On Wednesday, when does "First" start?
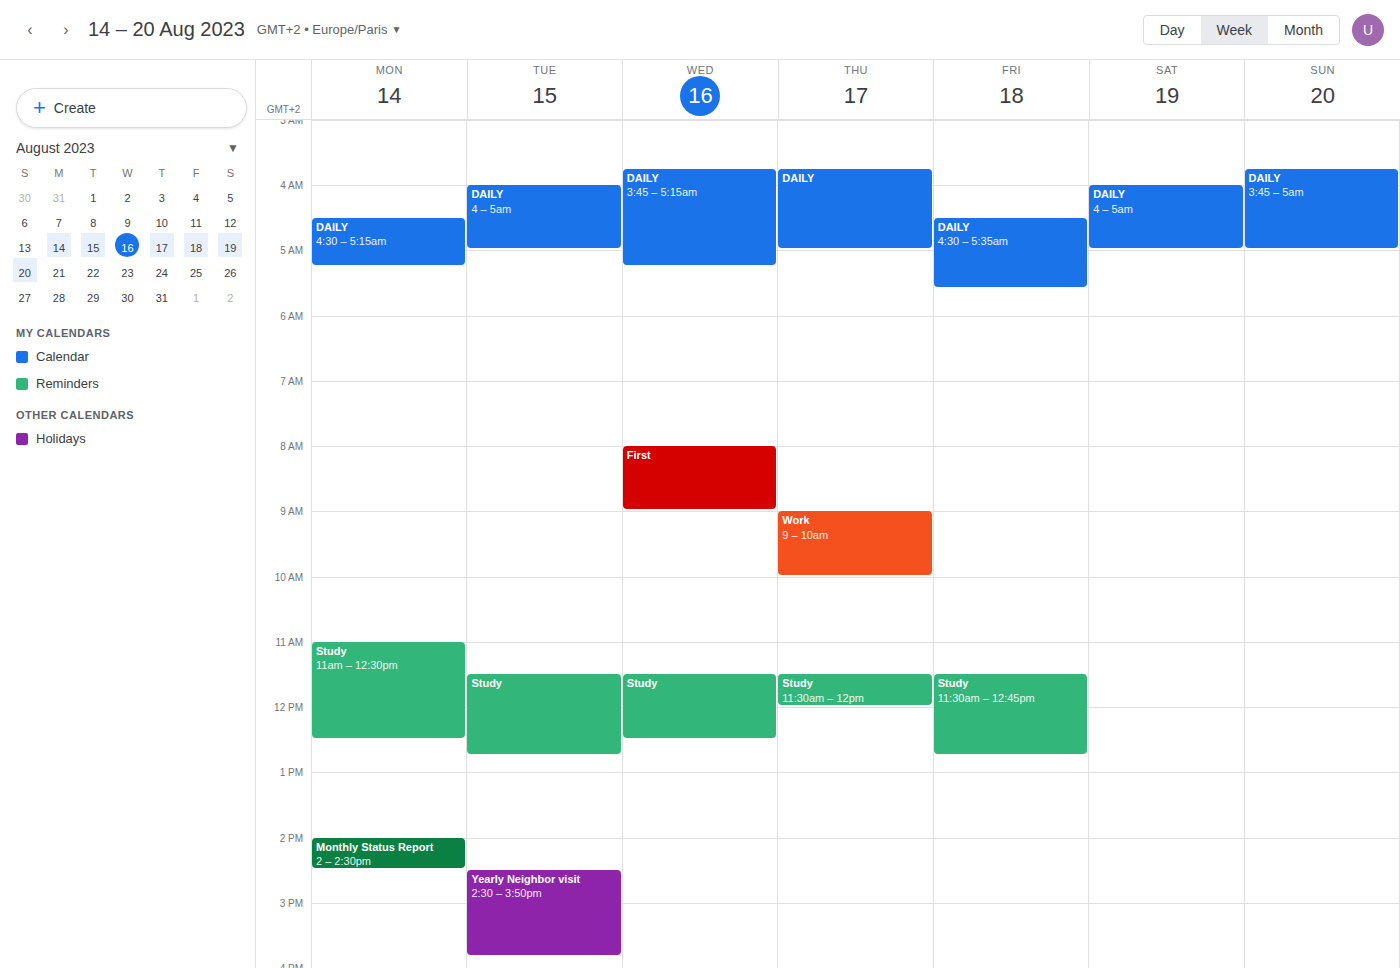
8:00 AM